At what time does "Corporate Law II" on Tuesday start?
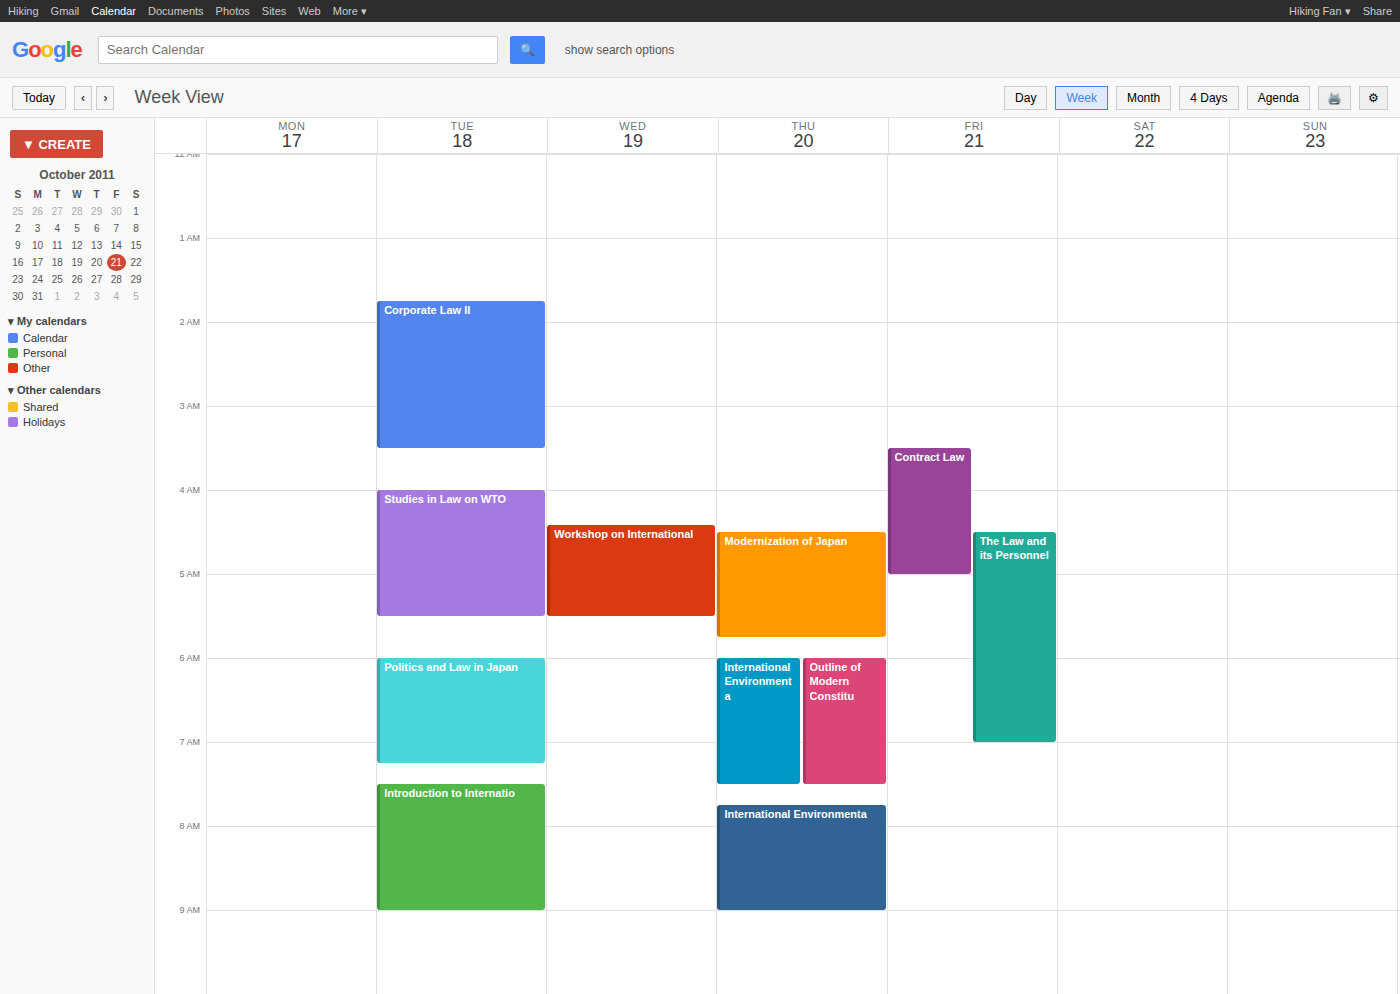
1:45 AM